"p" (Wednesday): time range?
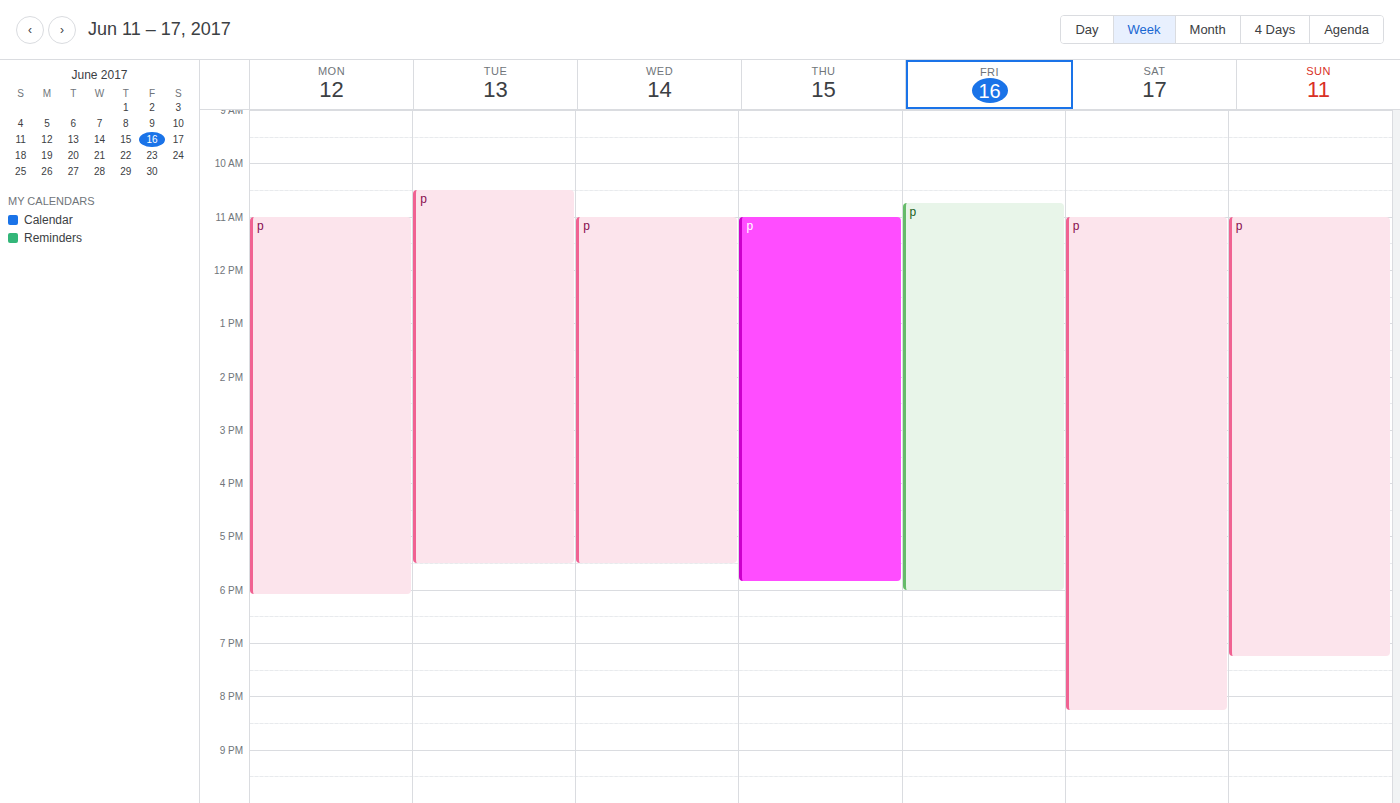
11:00 AM to 5:30 PM